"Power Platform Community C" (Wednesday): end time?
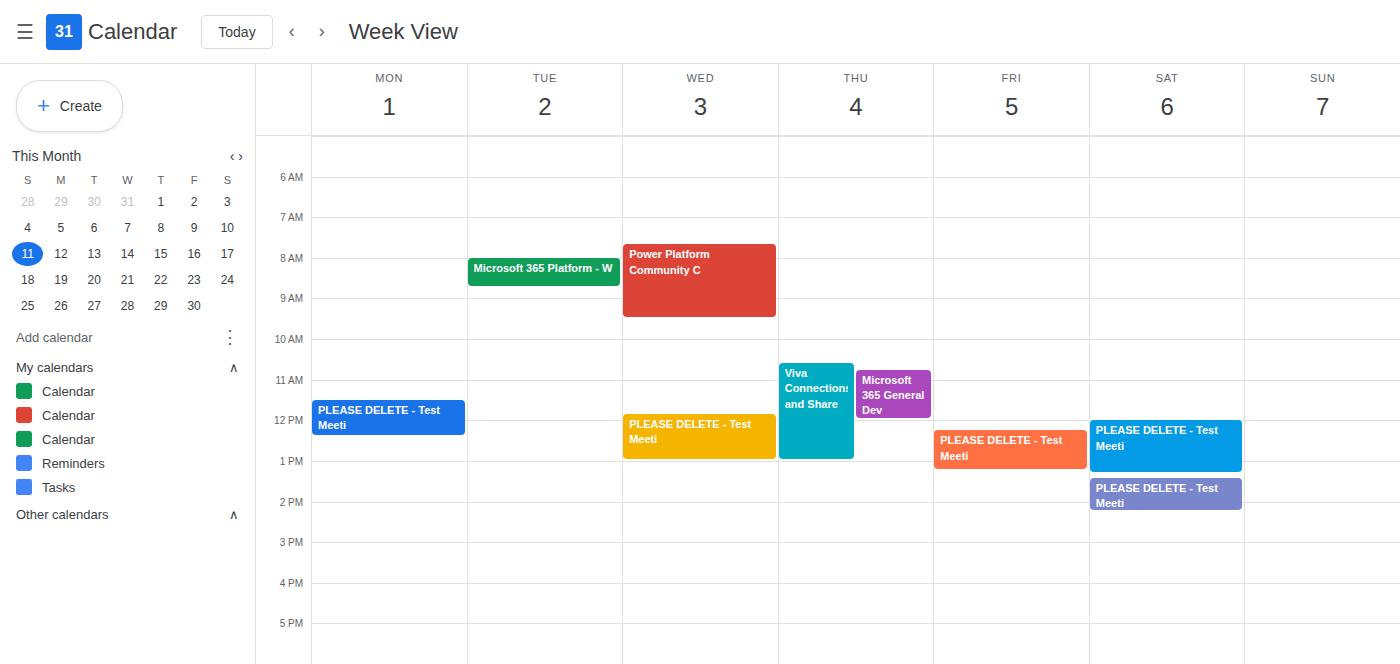
9:30 AM